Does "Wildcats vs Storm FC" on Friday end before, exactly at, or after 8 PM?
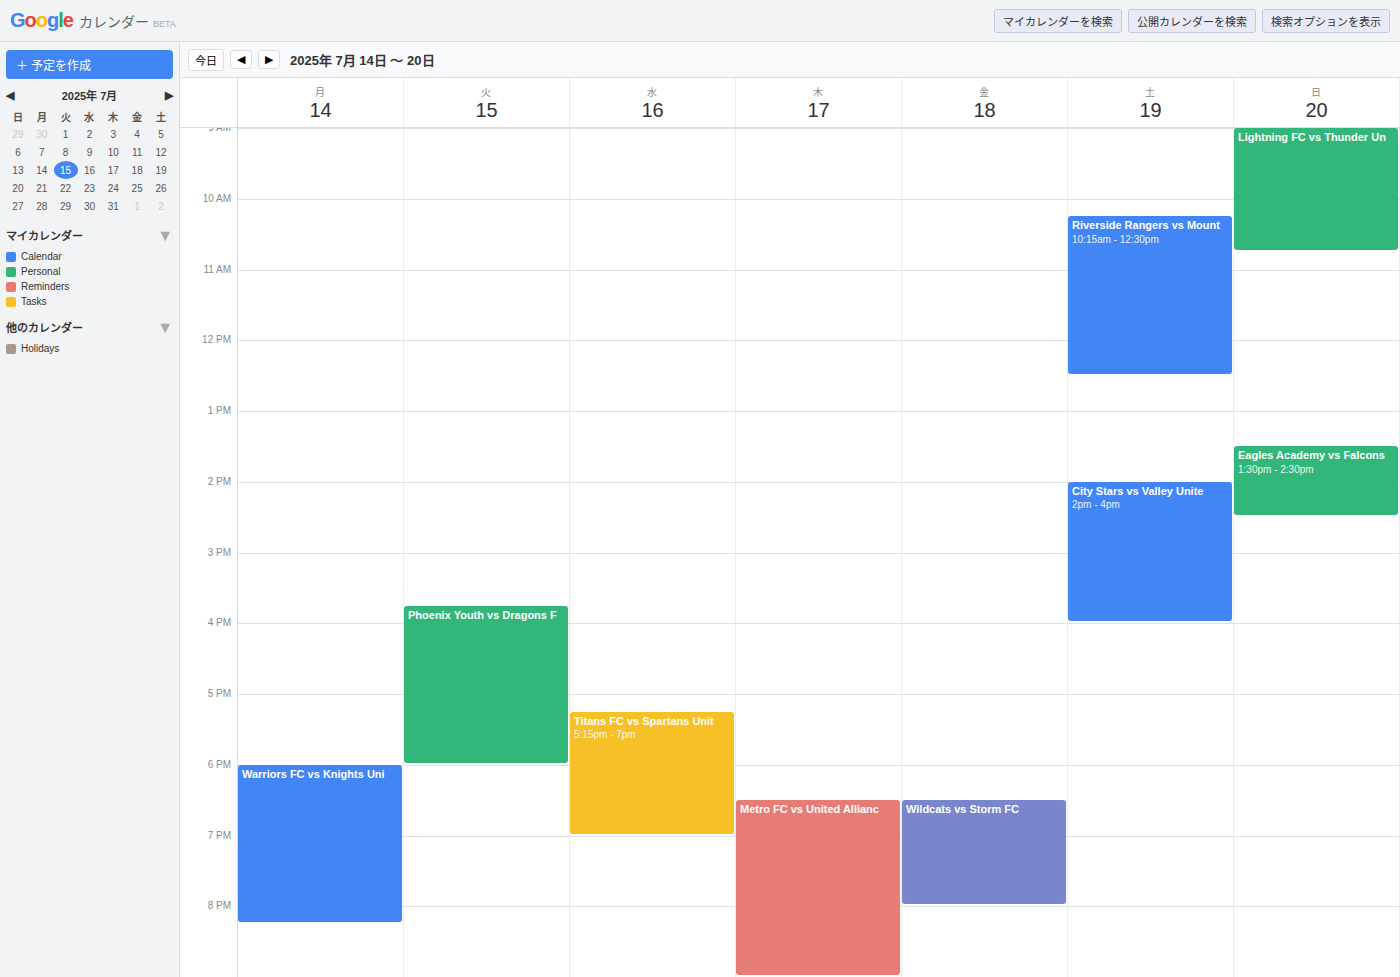
8:00 PM -- exactly at 8 PM, on the 8 PM line.